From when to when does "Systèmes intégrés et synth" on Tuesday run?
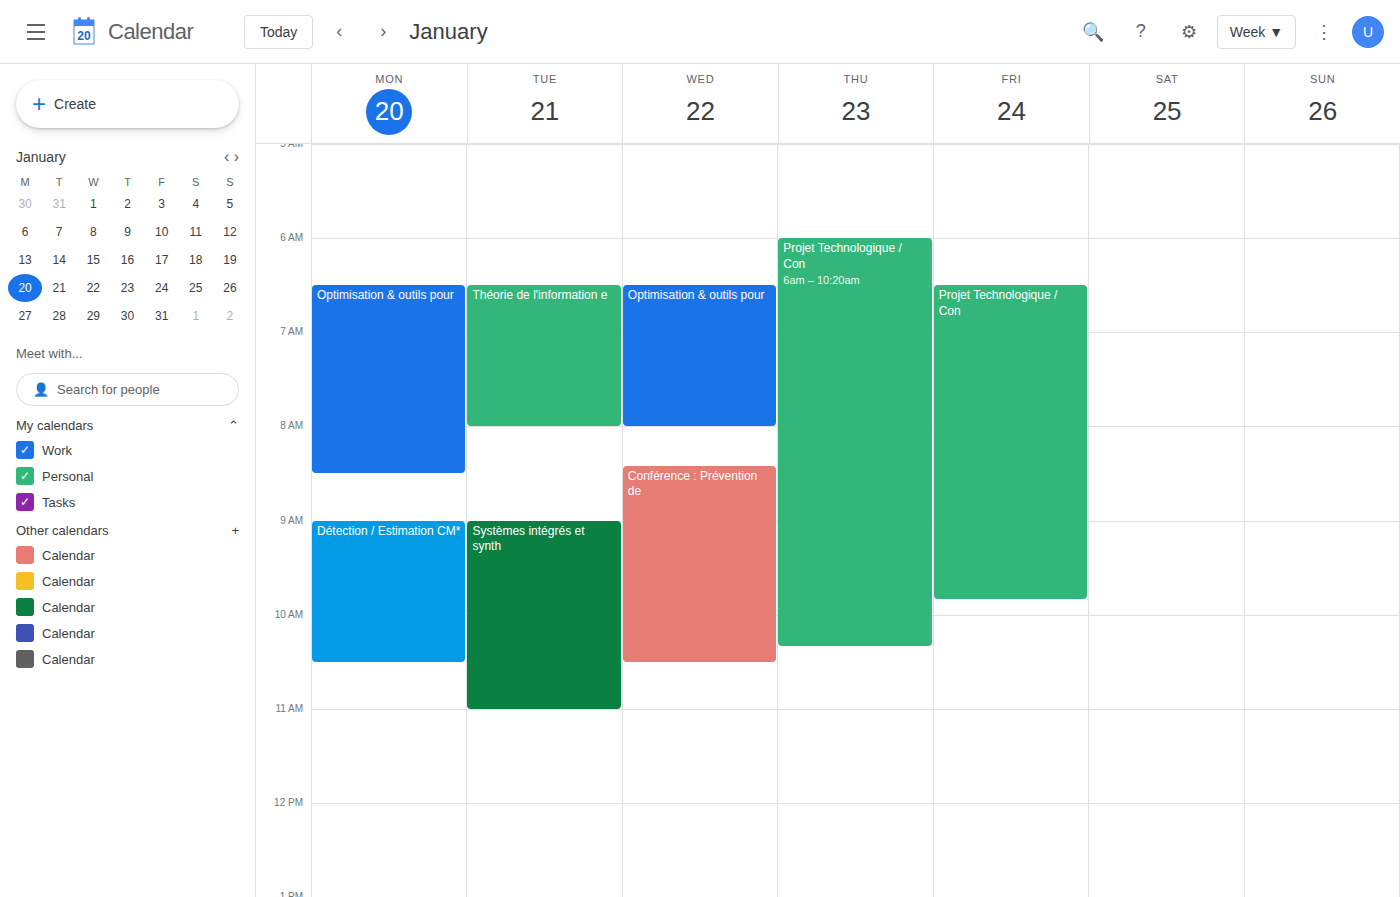
9:00 AM to 11:00 AM